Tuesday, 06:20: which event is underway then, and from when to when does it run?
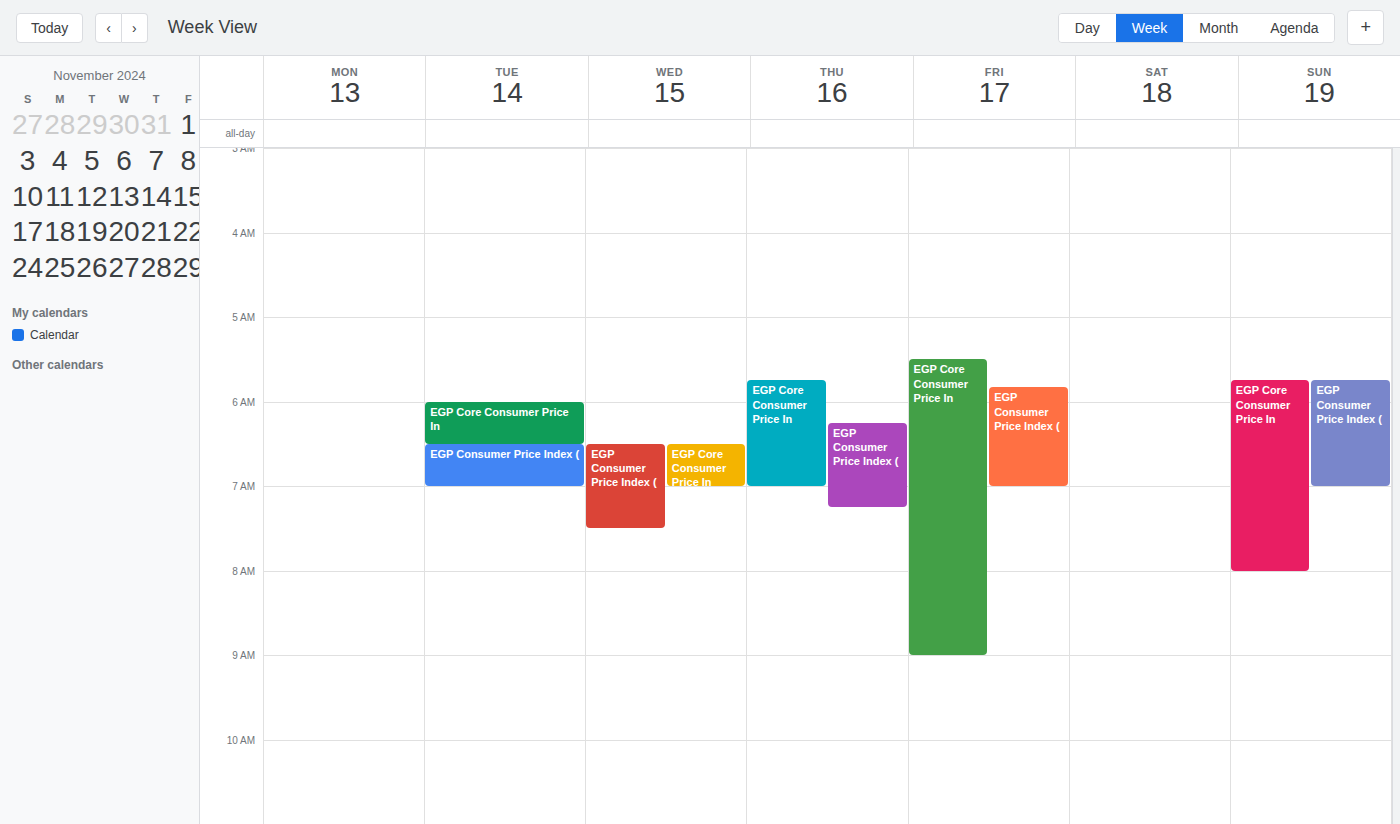
"EGP Core Consumer Price In", 06:00 to 06:30